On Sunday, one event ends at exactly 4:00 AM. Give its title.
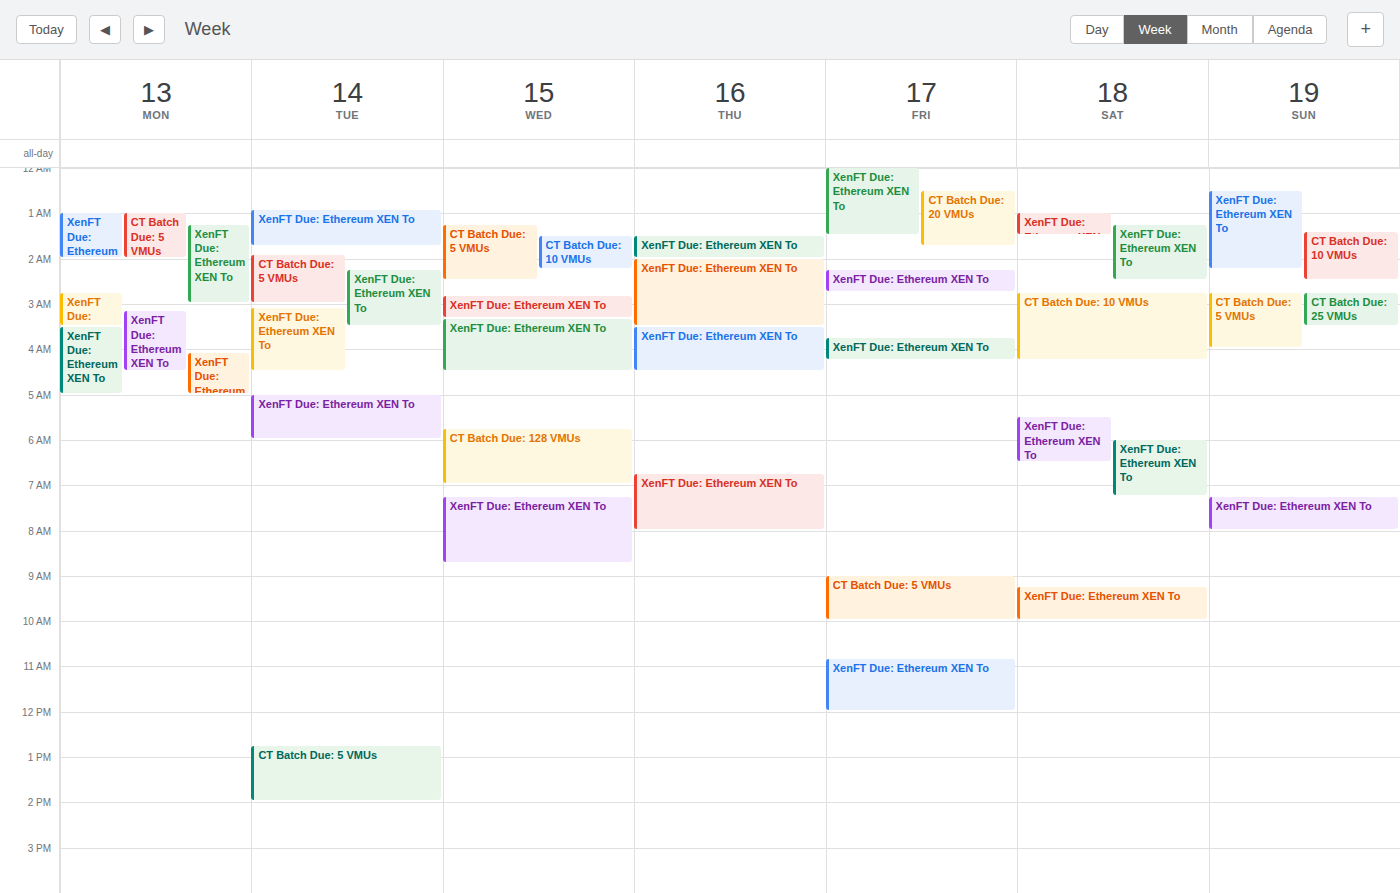
"CT Batch Due: 5 VMUs"